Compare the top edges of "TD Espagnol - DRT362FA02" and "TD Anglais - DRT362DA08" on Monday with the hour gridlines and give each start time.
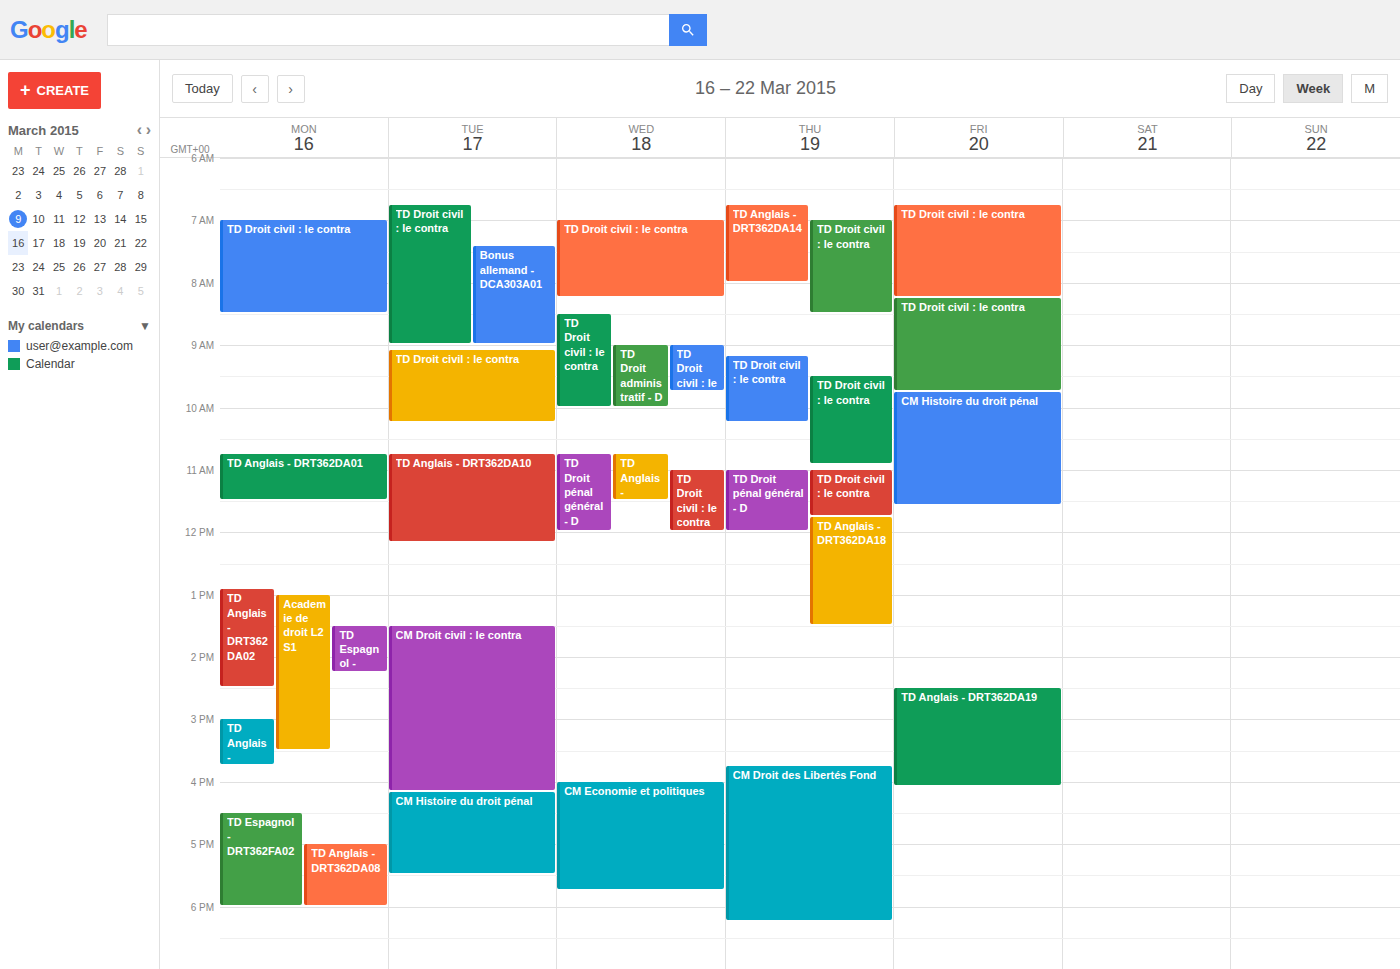
"TD Espagnol - DRT362FA02": 4:30 PM, halfway between the 4 PM and 5 PM lines. "TD Anglais - DRT362DA08": 5:00 PM, exactly on the 5 PM line.